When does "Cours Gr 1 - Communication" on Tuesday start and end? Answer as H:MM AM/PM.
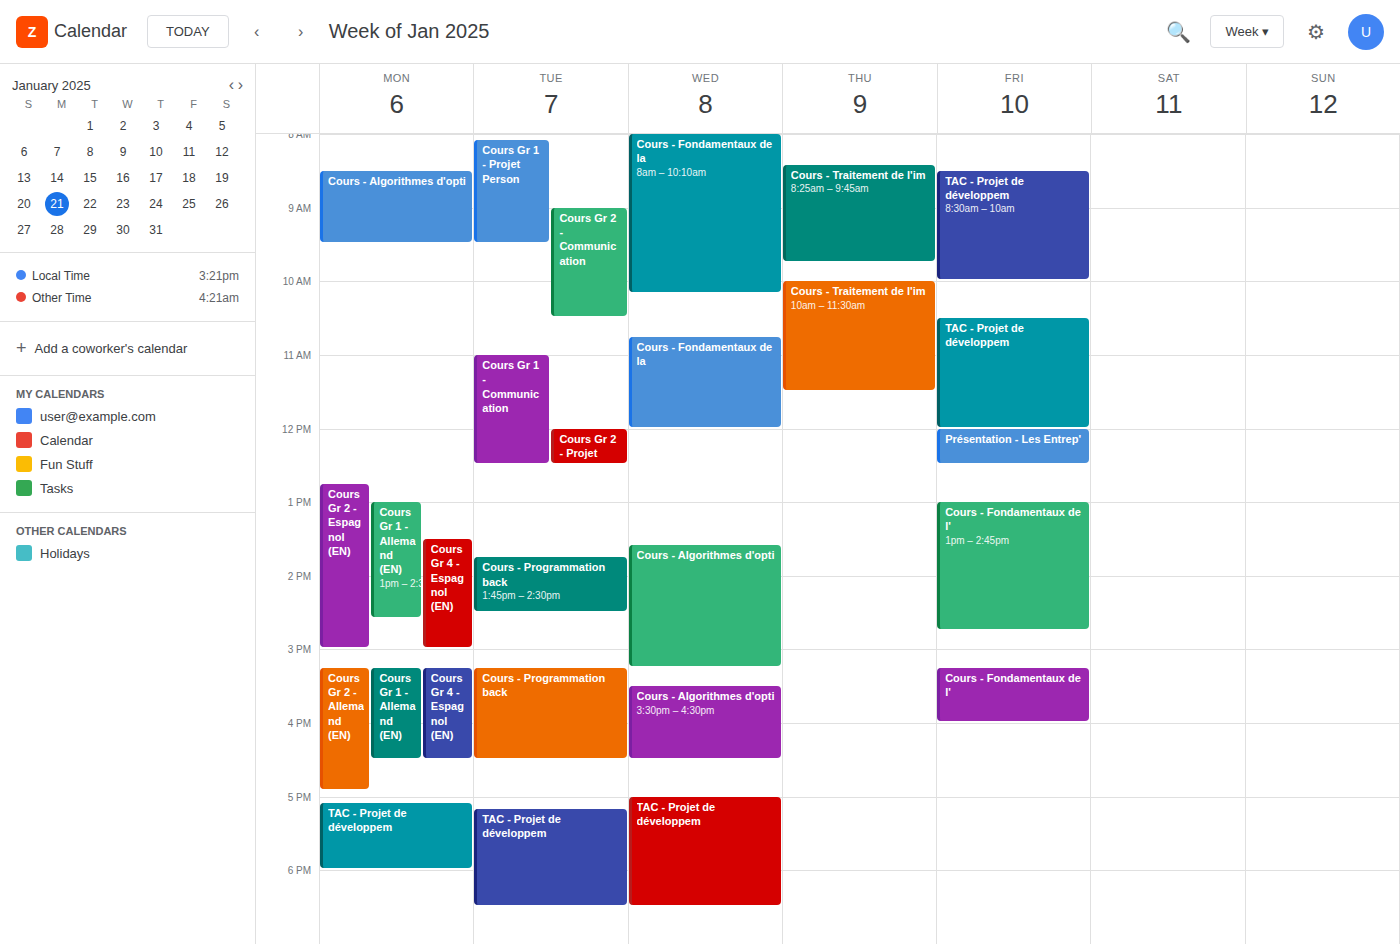
11:00 AM to 12:30 PM